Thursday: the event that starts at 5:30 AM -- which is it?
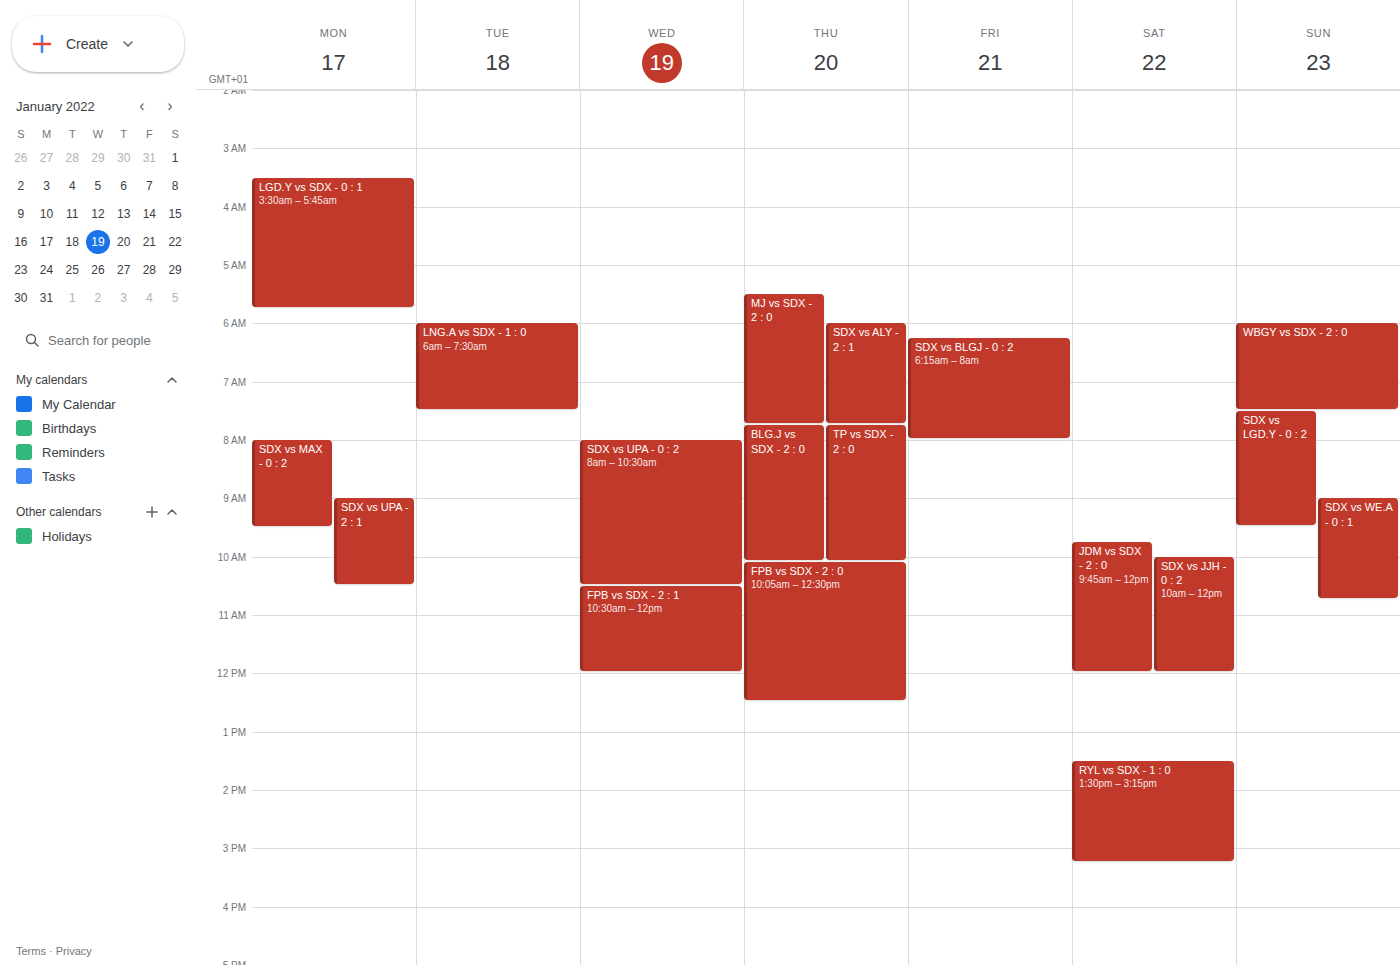
"MJ vs SDX - 2 : 0"